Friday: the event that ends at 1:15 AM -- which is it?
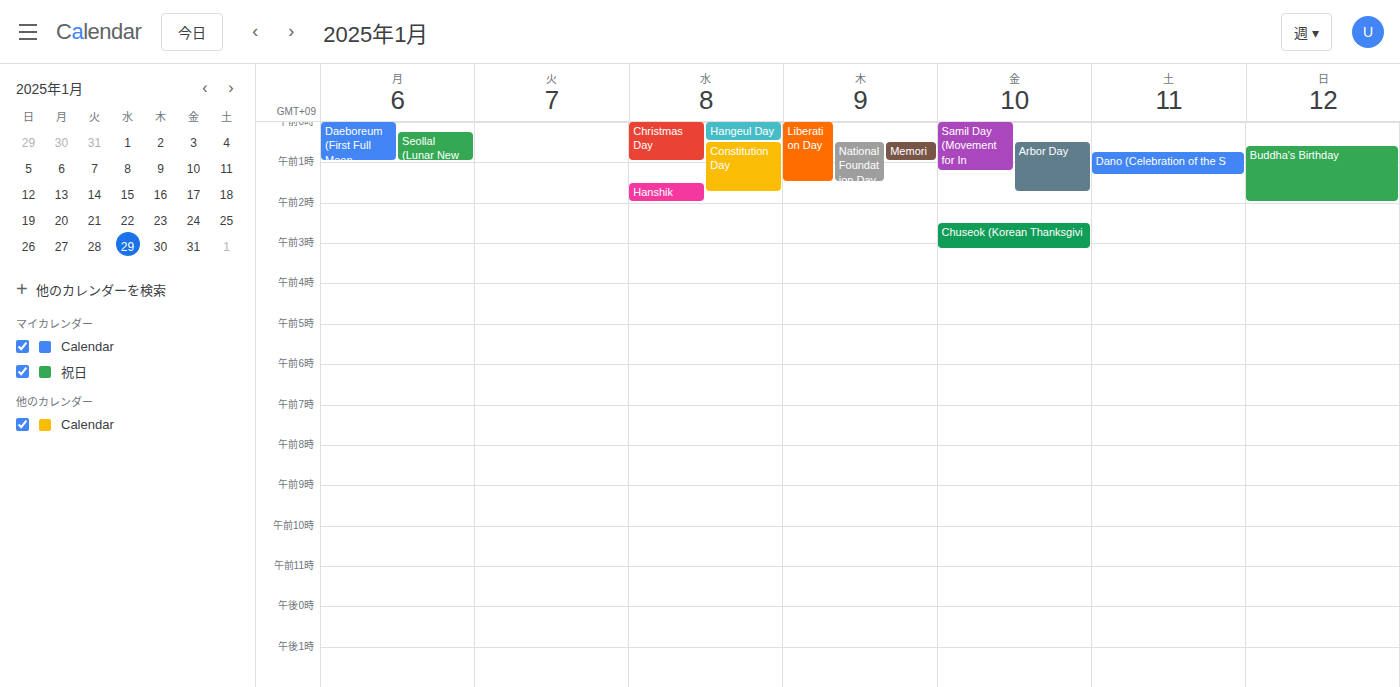
"Samil Day (Movement for In"